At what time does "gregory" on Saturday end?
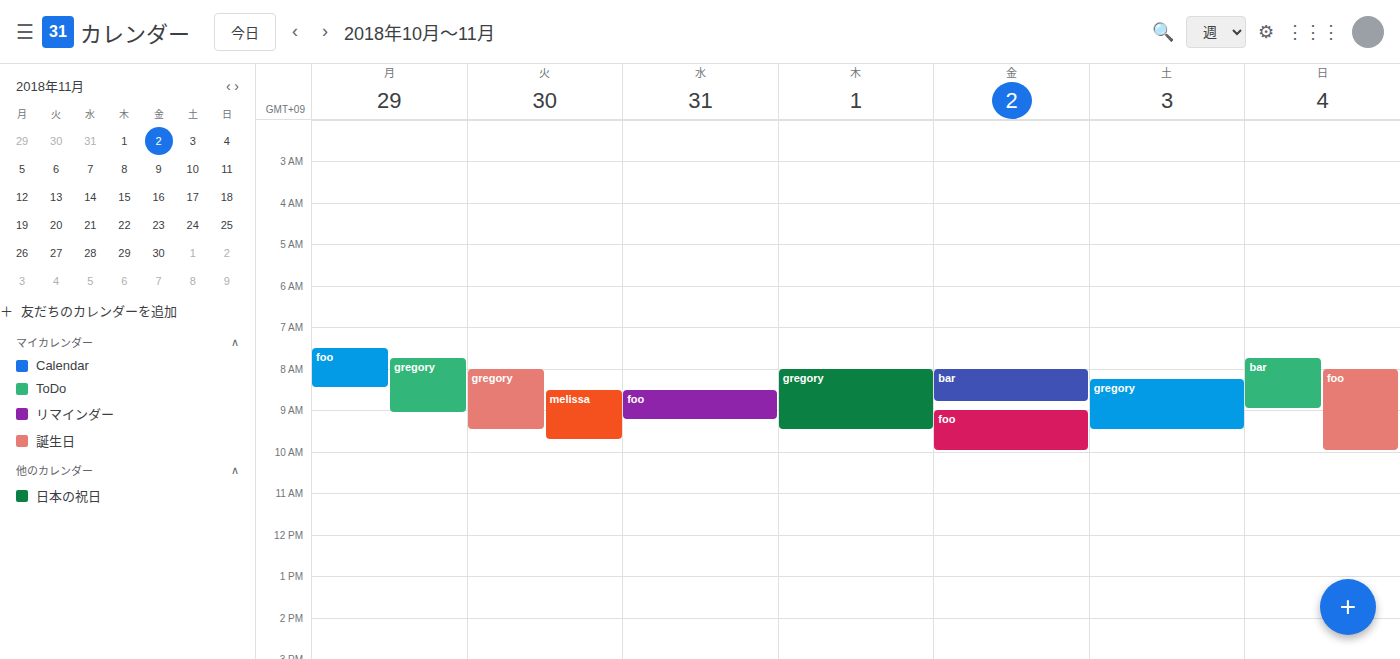
09:30